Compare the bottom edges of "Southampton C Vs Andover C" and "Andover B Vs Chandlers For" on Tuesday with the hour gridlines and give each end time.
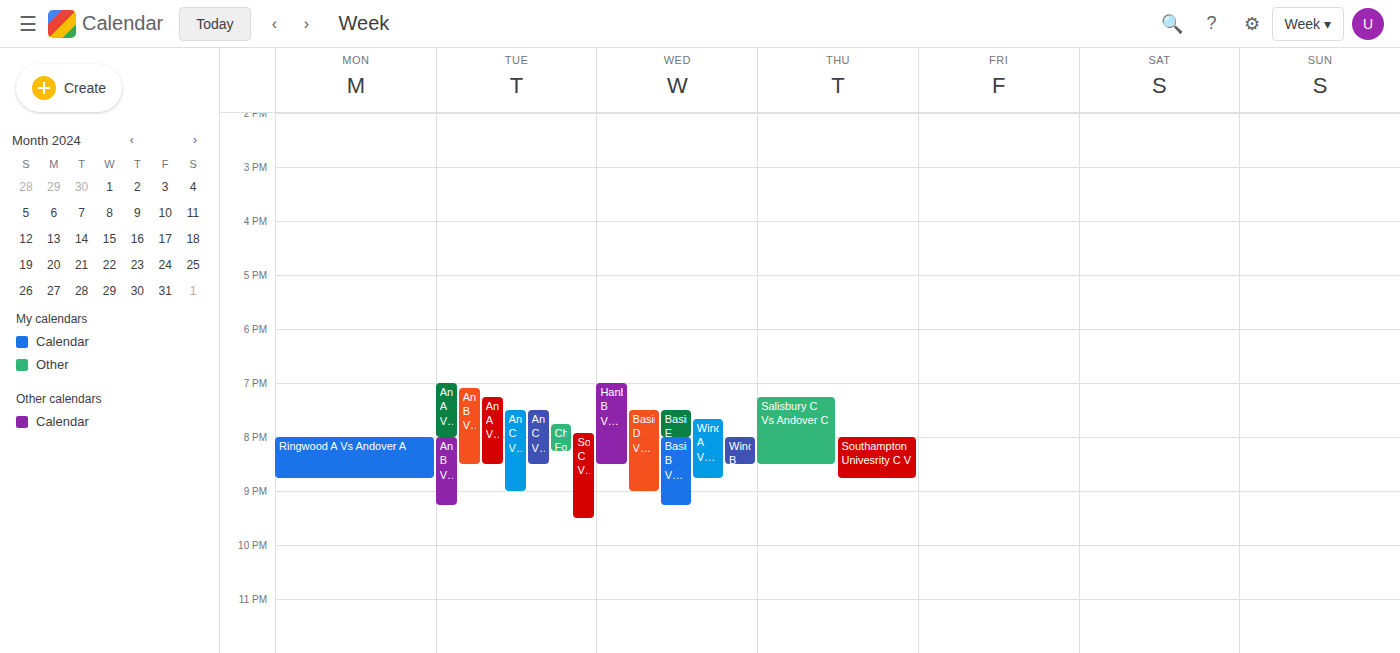
"Southampton C Vs Andover C": 9:30 PM, halfway between the 9 PM and 10 PM lines. "Andover B Vs Chandlers For": 8:30 PM, halfway between the 8 PM and 9 PM lines.